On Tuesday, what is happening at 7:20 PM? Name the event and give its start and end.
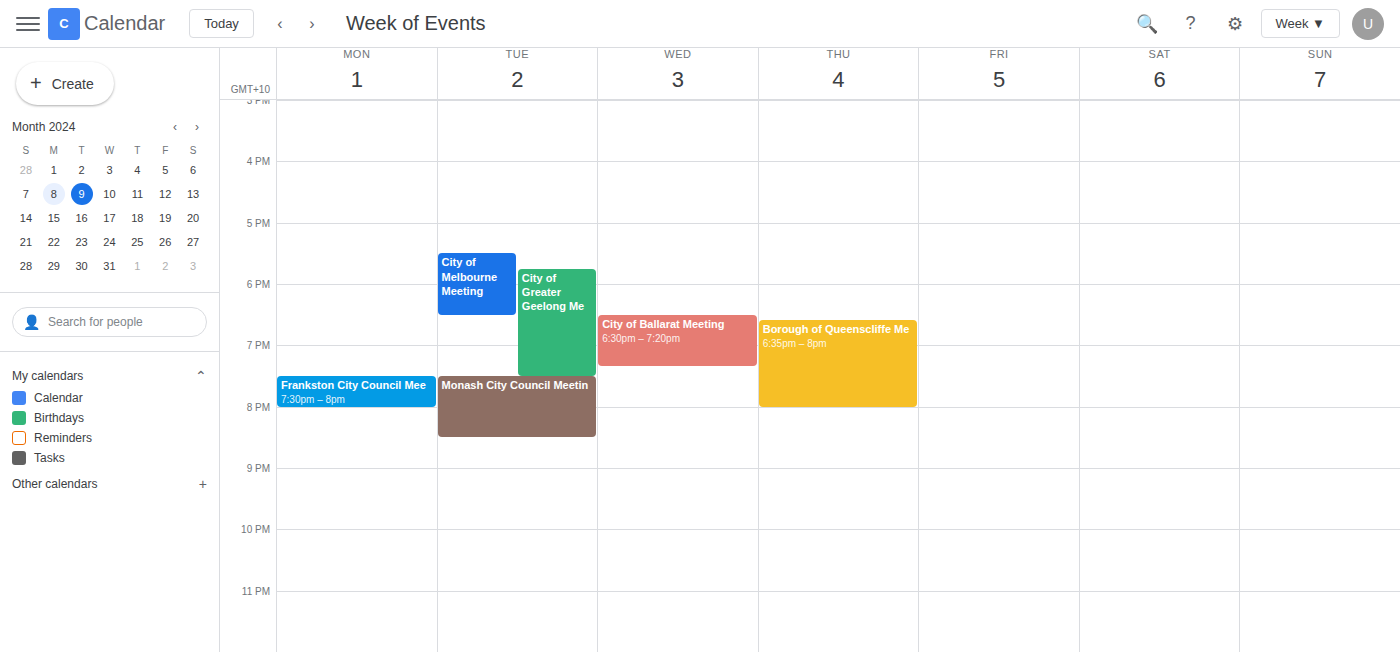
"City of Greater Geelong Me", 5:45 PM to 7:30 PM